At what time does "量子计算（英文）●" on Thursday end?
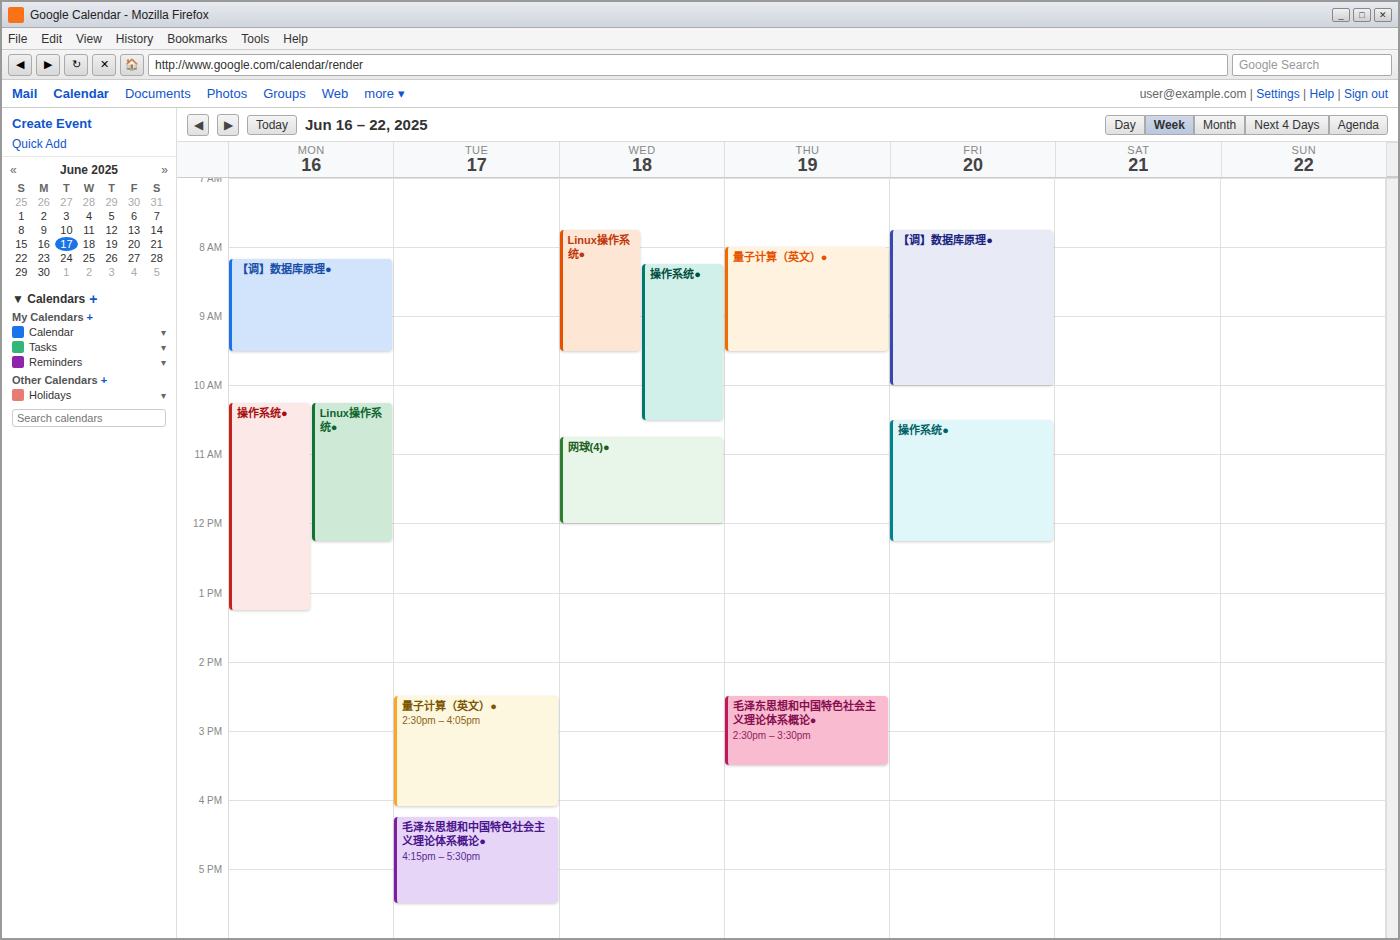
9:30 AM